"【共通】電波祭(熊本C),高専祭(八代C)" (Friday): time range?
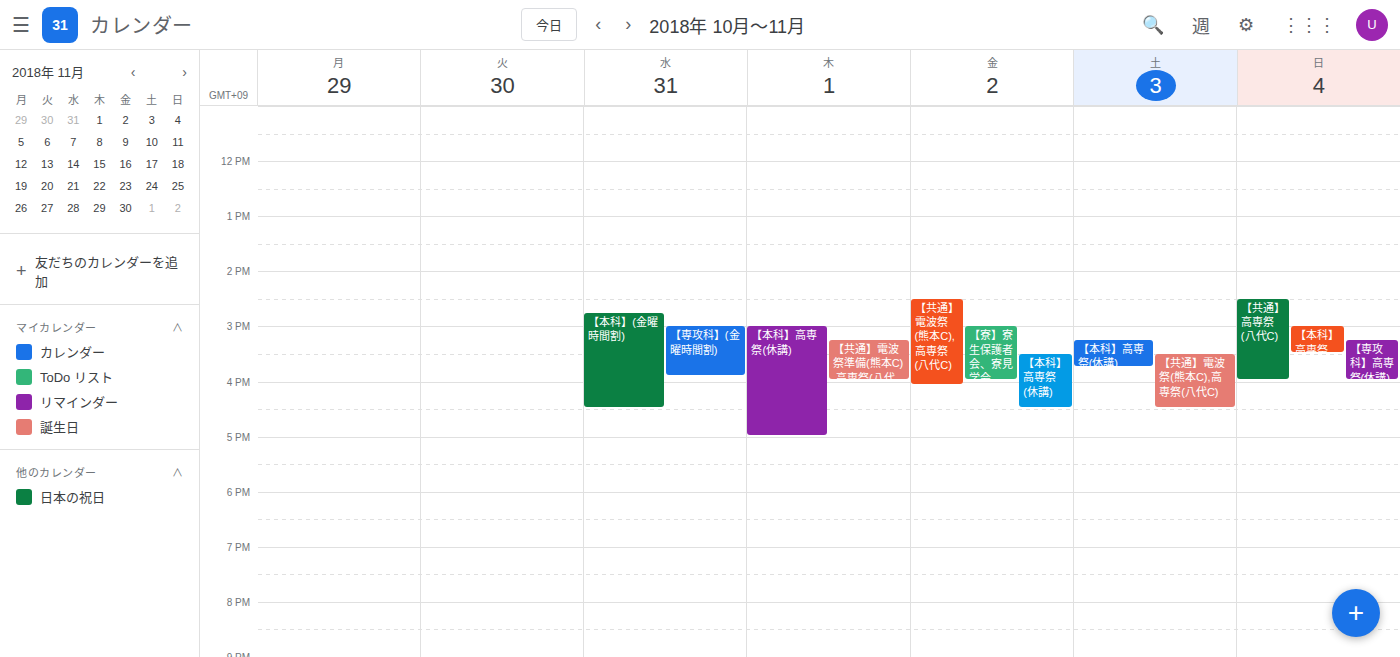
14:30 to 16:05